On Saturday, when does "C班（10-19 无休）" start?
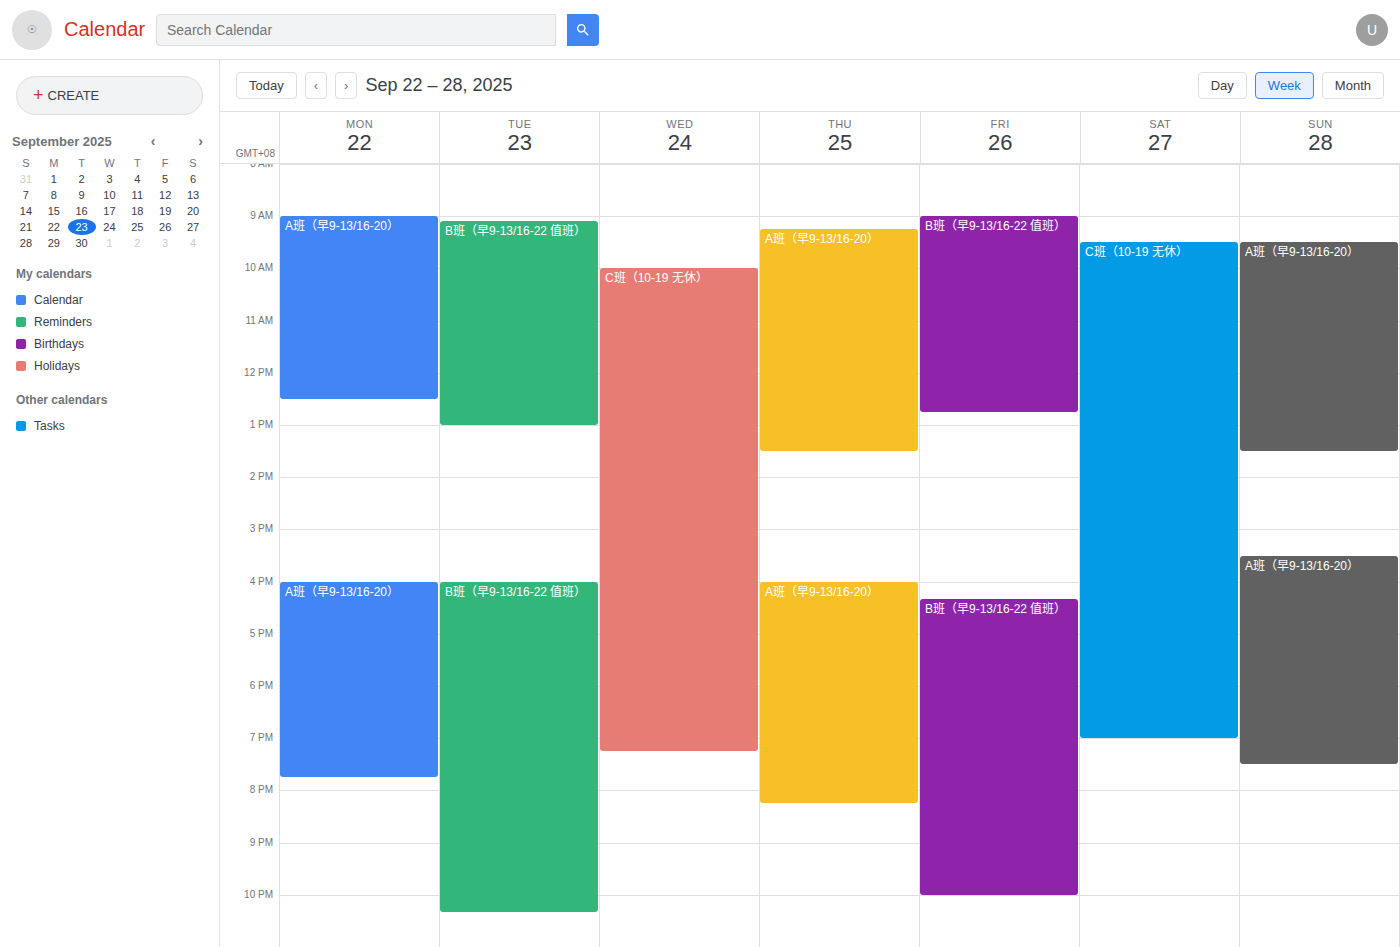
9:30 AM